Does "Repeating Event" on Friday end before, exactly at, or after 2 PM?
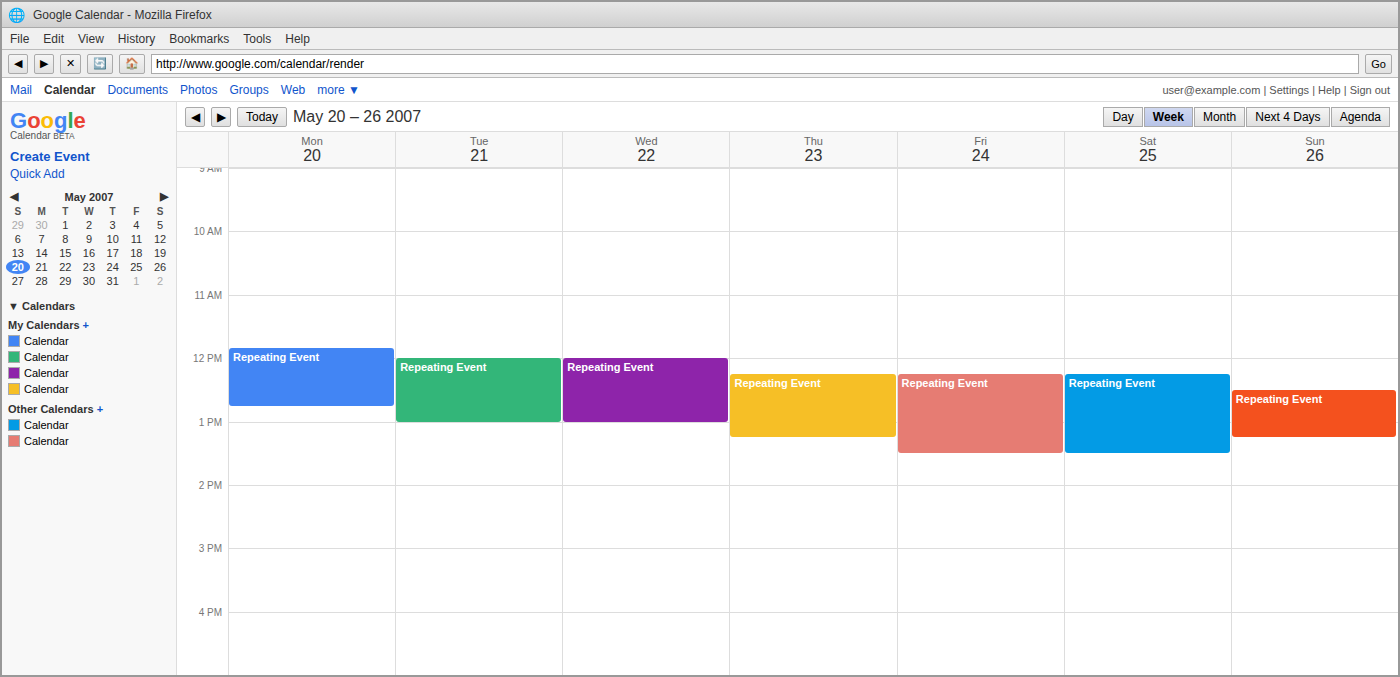
1:30 PM -- before 2 PM, 30 minutes above the 2 PM line.